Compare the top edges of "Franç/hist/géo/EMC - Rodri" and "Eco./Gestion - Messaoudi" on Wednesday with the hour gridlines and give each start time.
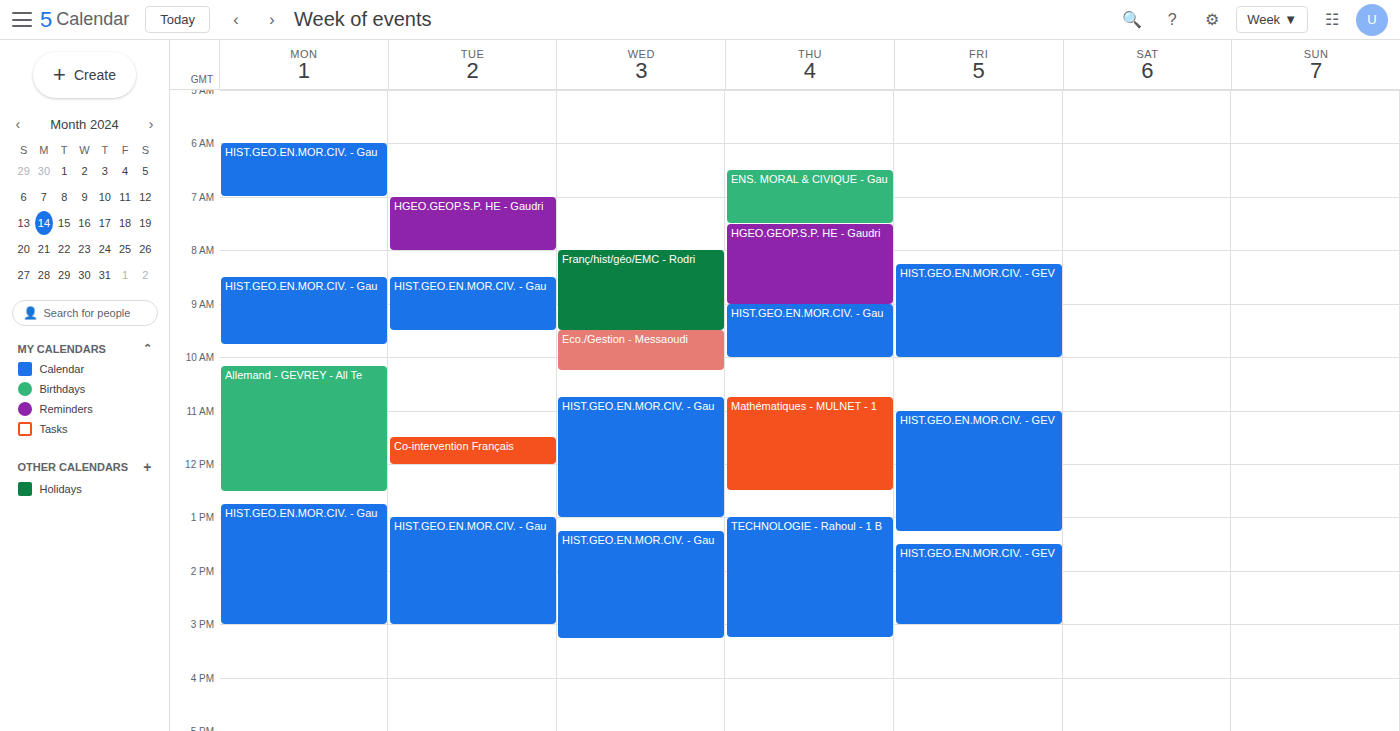
"Franç/hist/géo/EMC - Rodri": 8:00 AM, exactly on the 8 AM line. "Eco./Gestion - Messaoudi": 9:30 AM, halfway between the 9 AM and 10 AM lines.